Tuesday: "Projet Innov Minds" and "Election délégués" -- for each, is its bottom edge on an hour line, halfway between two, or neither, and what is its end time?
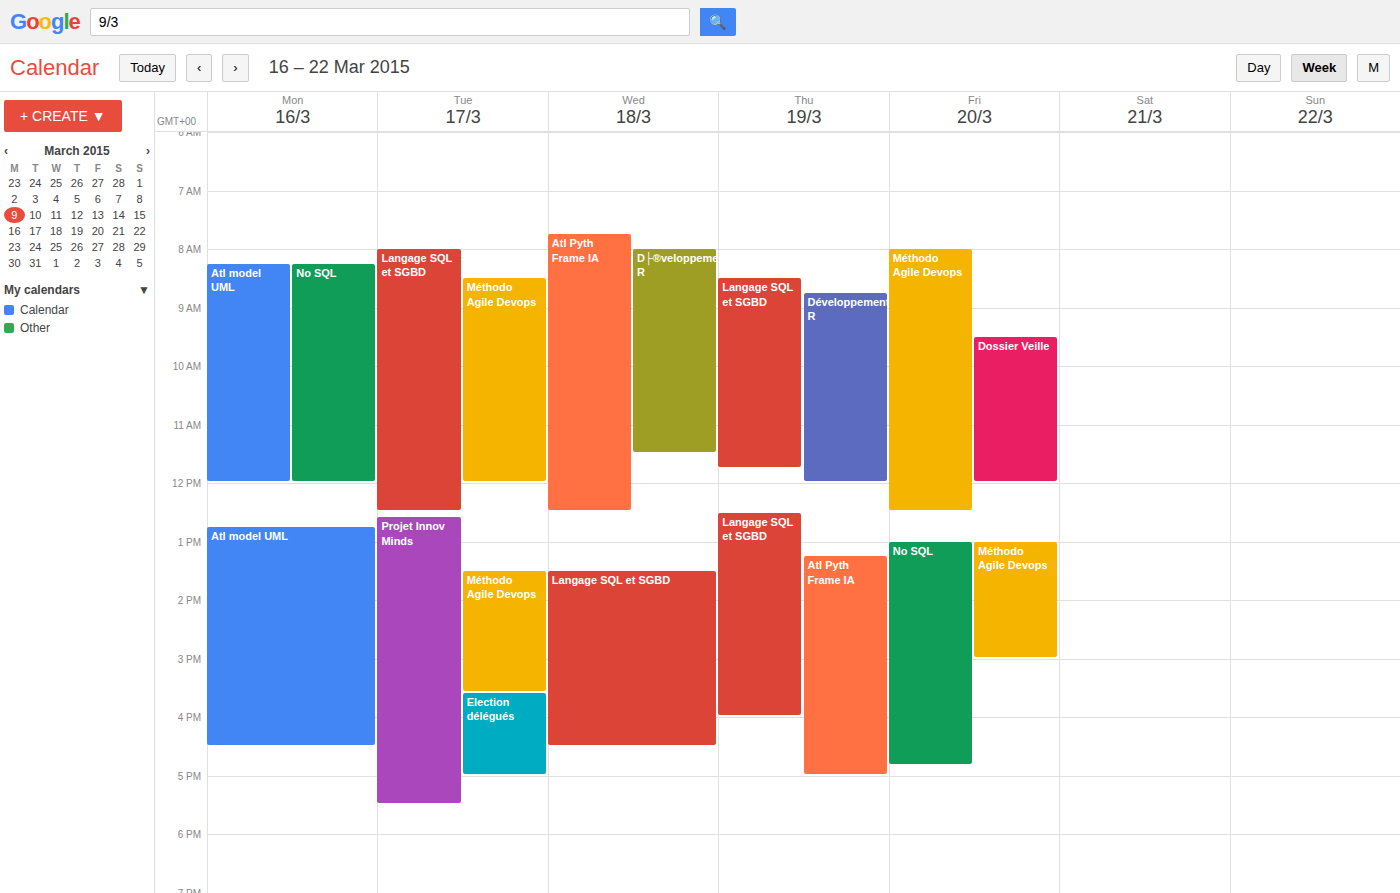
"Projet Innov Minds": 5:30 PM, halfway between the 5 PM and 6 PM lines. "Election délégués": 5:00 PM, exactly on the 5 PM line.